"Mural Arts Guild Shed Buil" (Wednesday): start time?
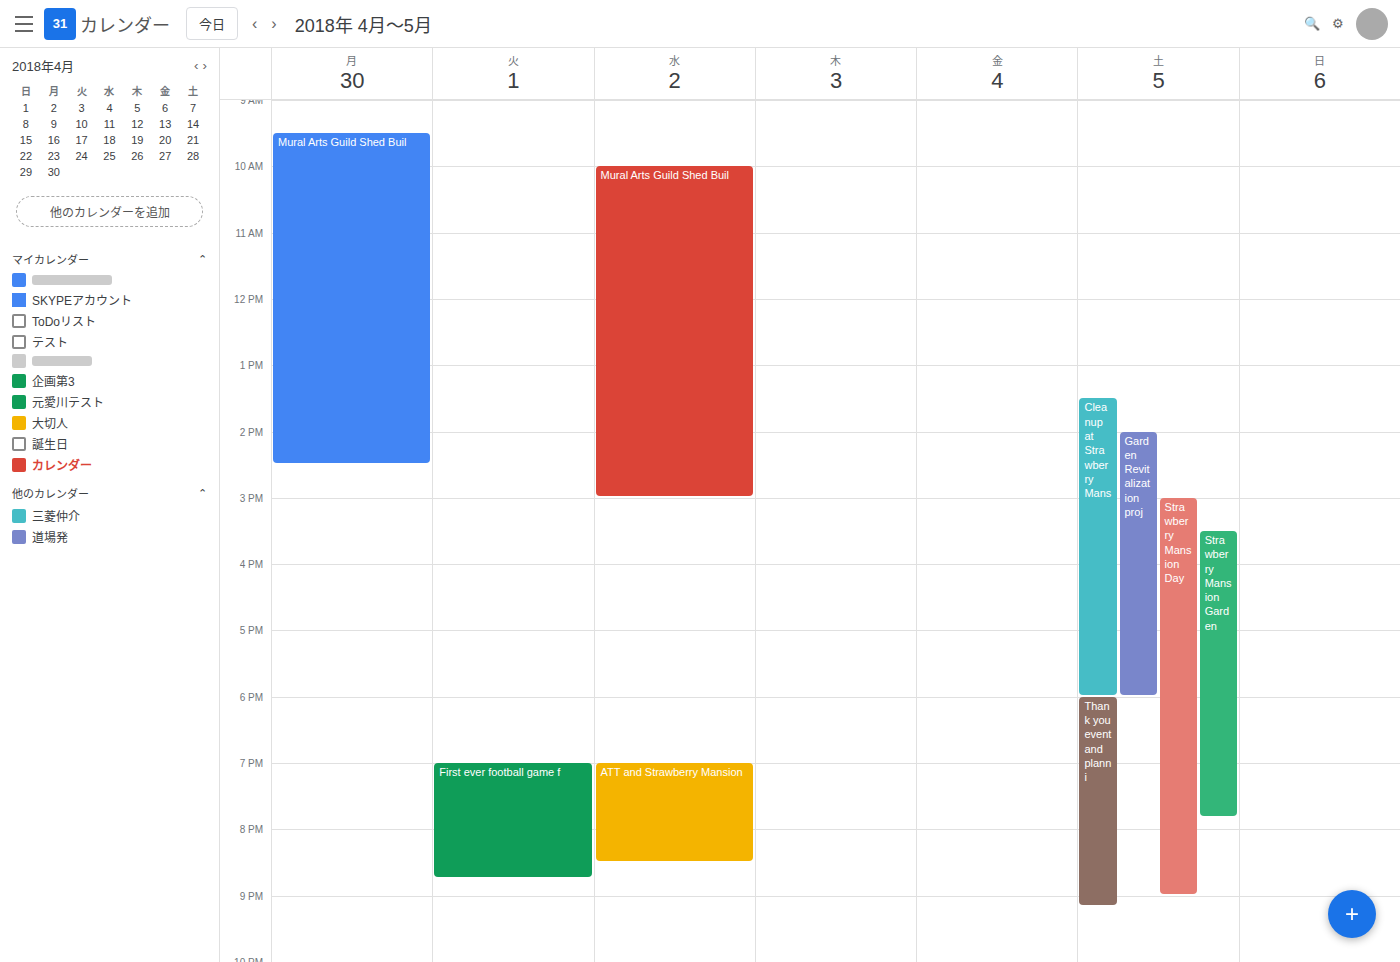
10:00